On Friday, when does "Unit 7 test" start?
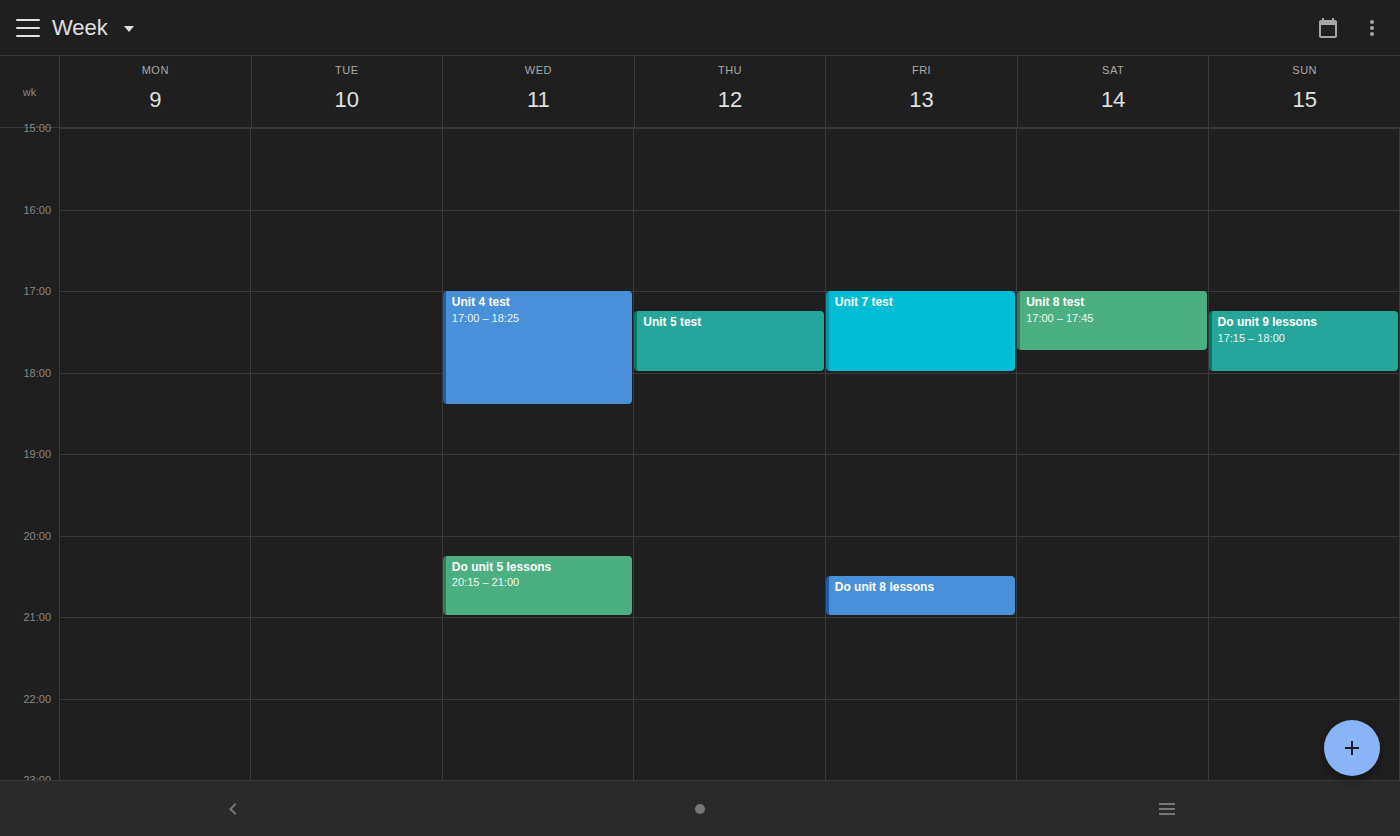
5:00 PM